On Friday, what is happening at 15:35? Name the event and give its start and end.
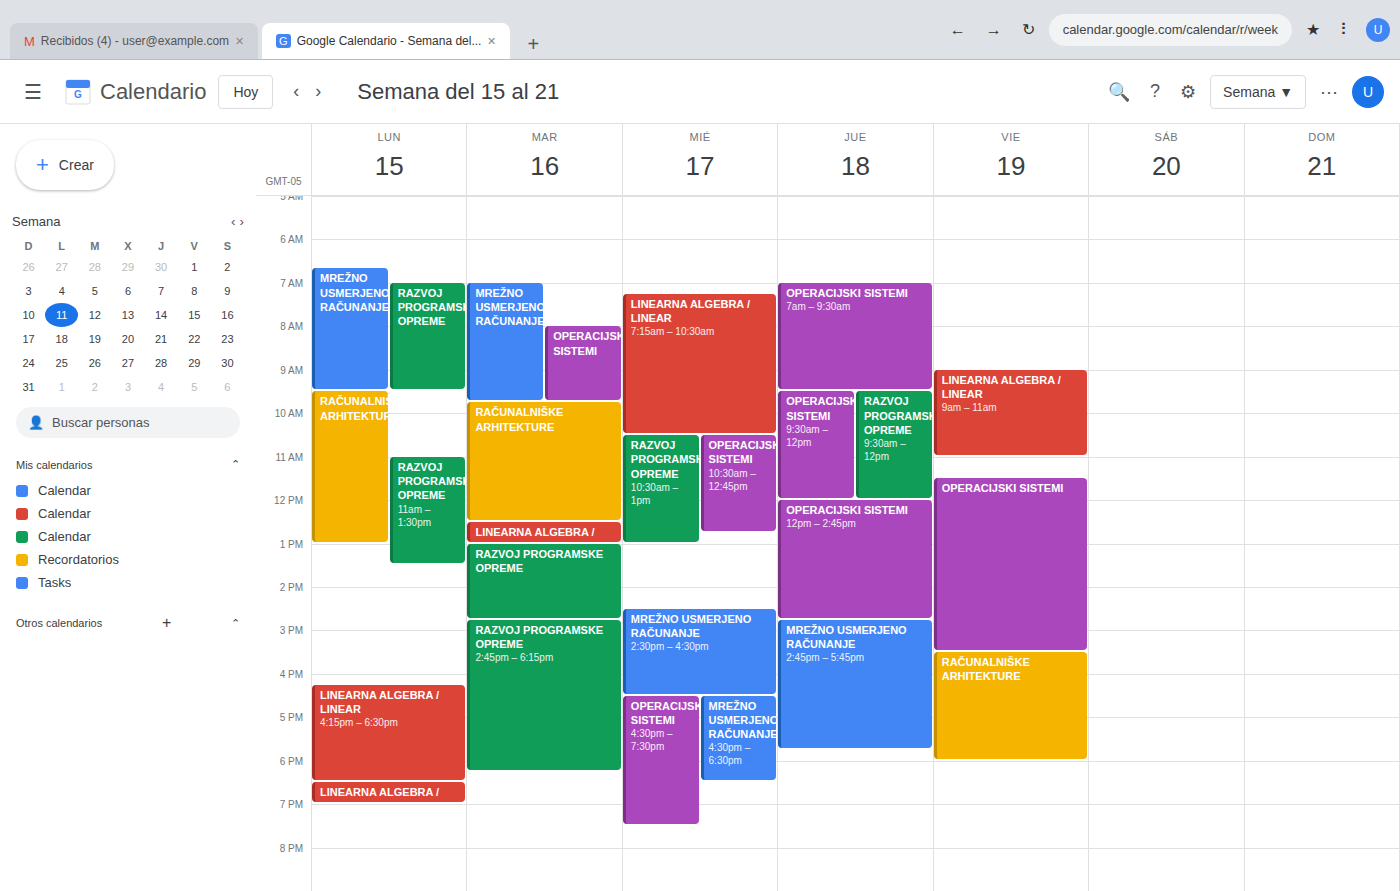
"RAČUNALNIŠKE ARHITEKTURE", 15:30 to 18:00